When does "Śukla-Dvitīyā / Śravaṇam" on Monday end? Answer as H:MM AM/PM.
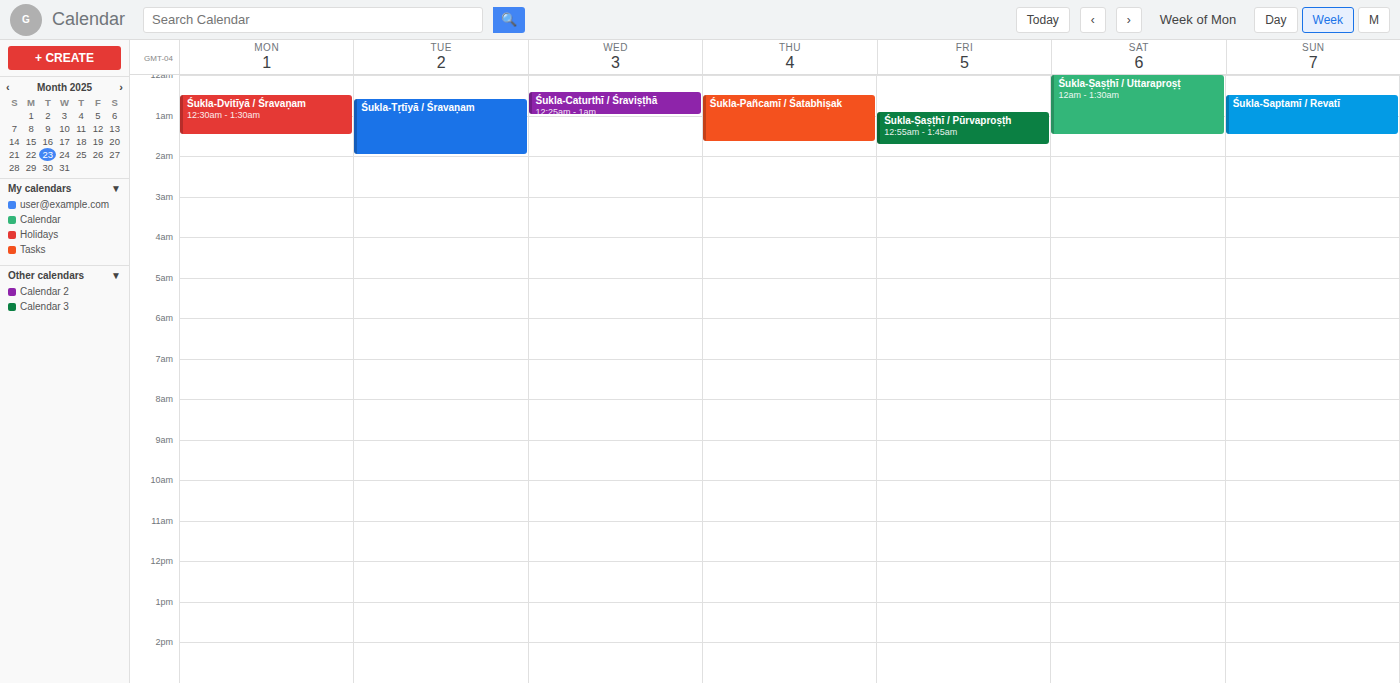
1:30 AM